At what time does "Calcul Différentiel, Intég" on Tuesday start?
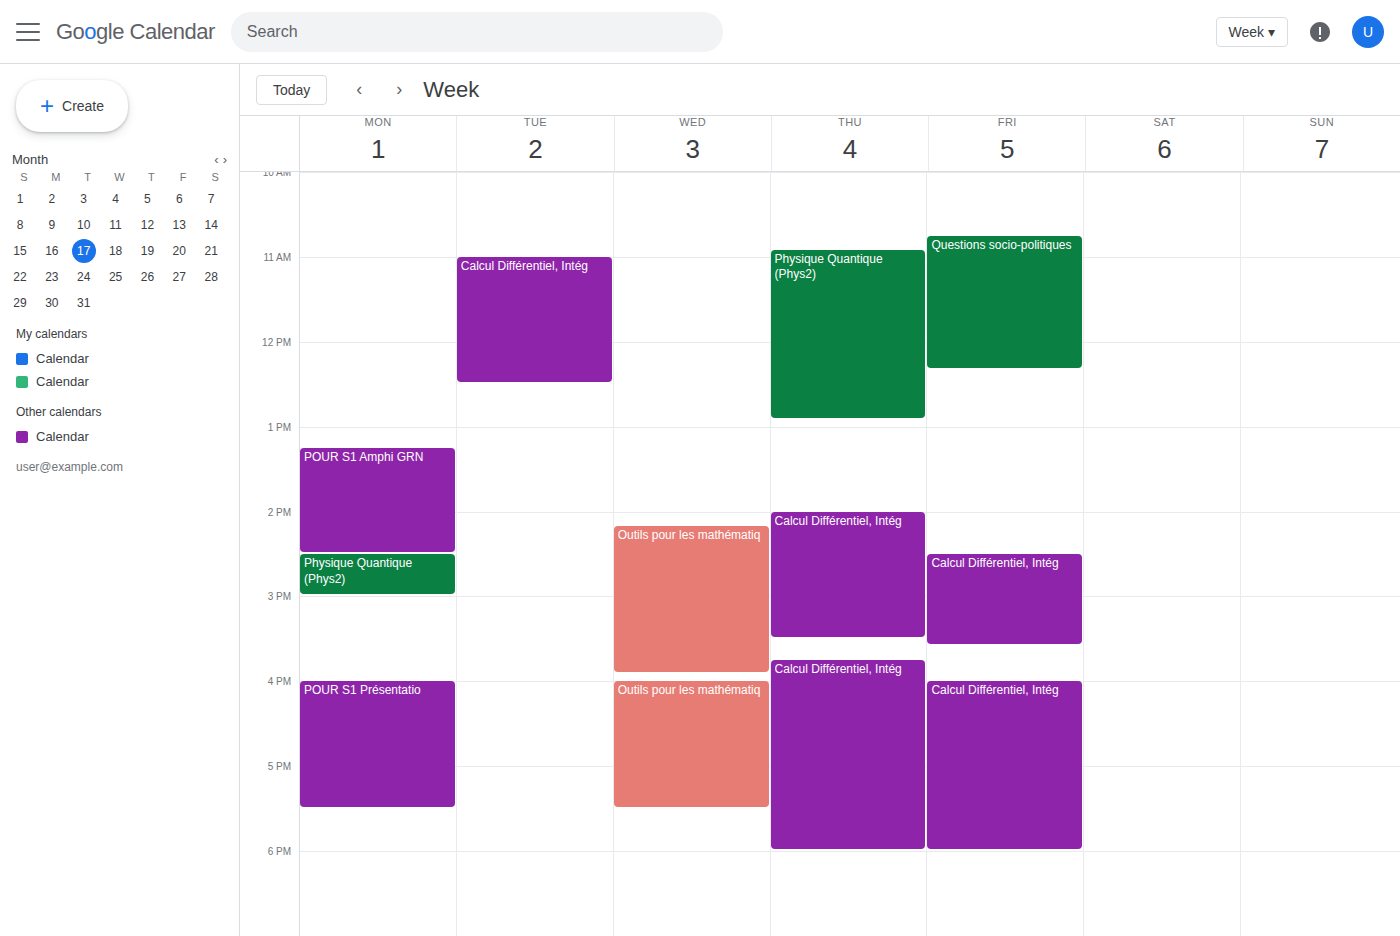
11:00 AM